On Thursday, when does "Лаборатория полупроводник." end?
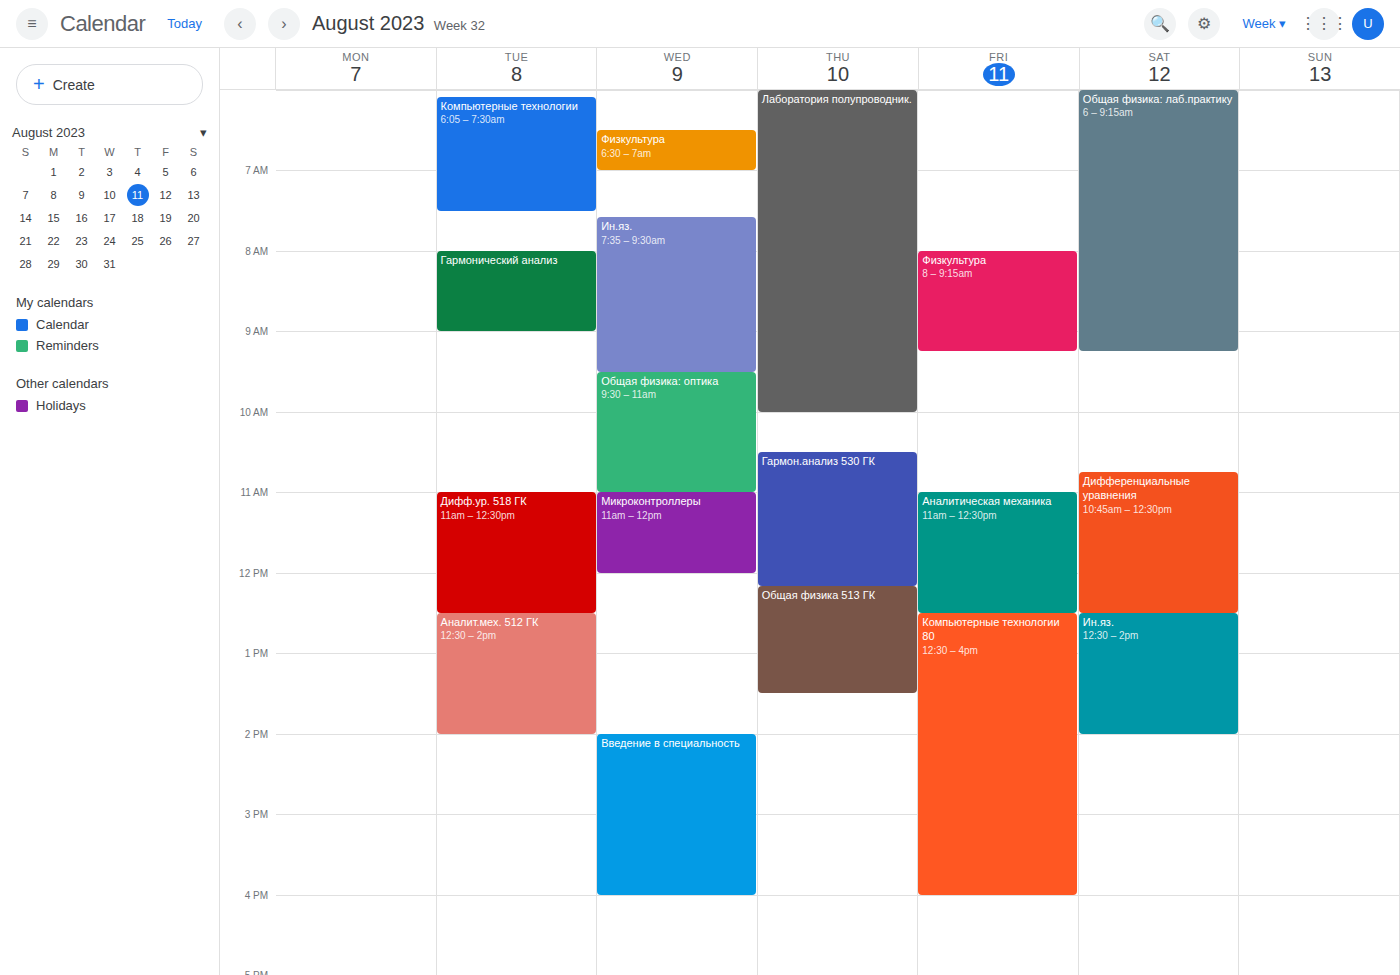
10:00 AM